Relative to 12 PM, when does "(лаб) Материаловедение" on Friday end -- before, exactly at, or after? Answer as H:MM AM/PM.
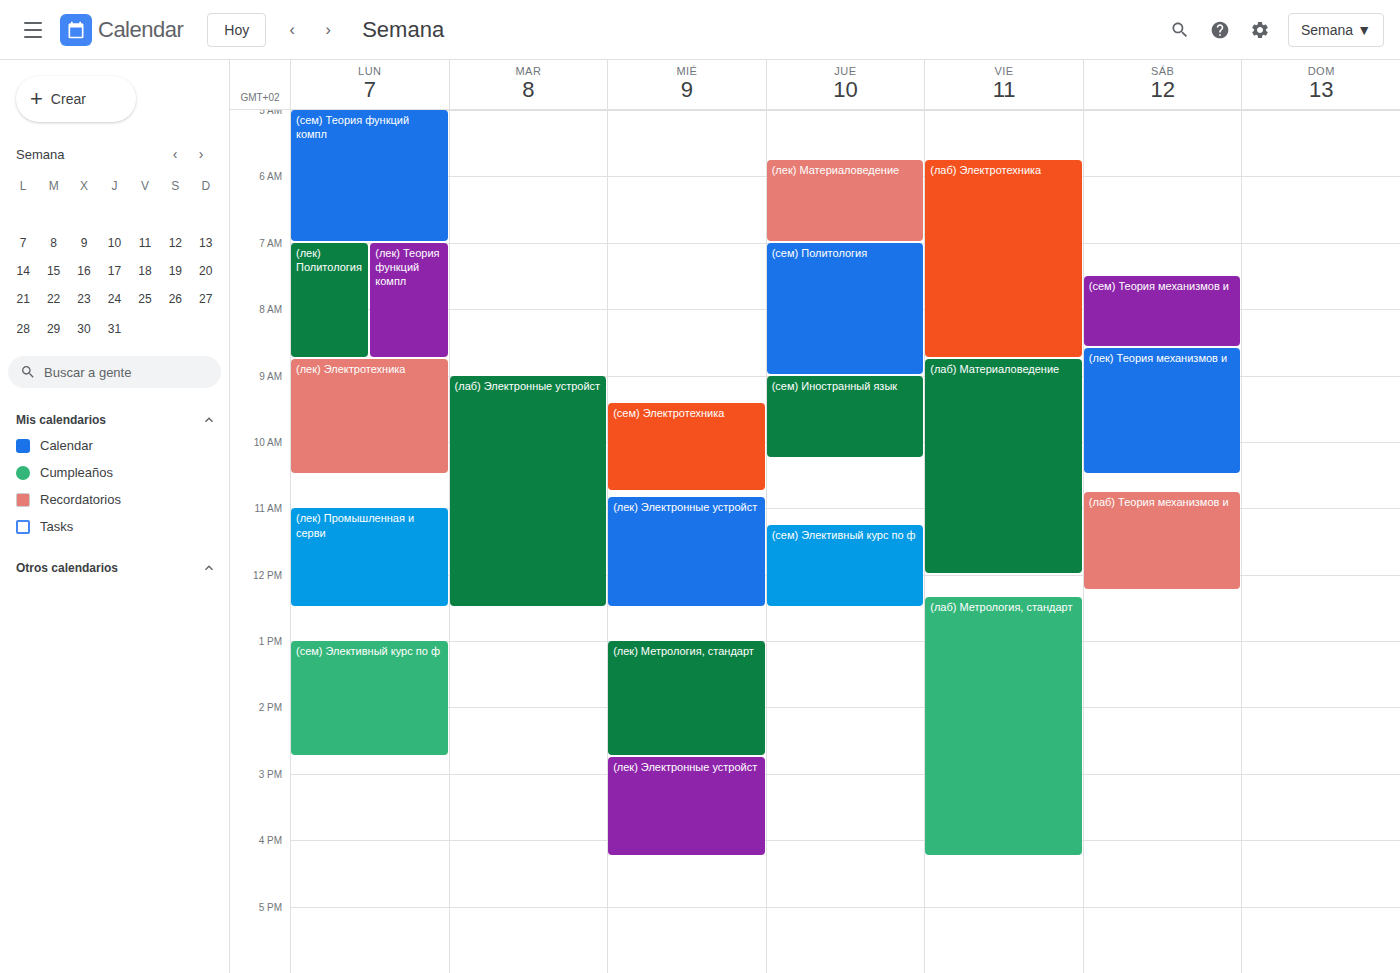
12:00 PM -- exactly at 12 PM, on the 12 PM line.